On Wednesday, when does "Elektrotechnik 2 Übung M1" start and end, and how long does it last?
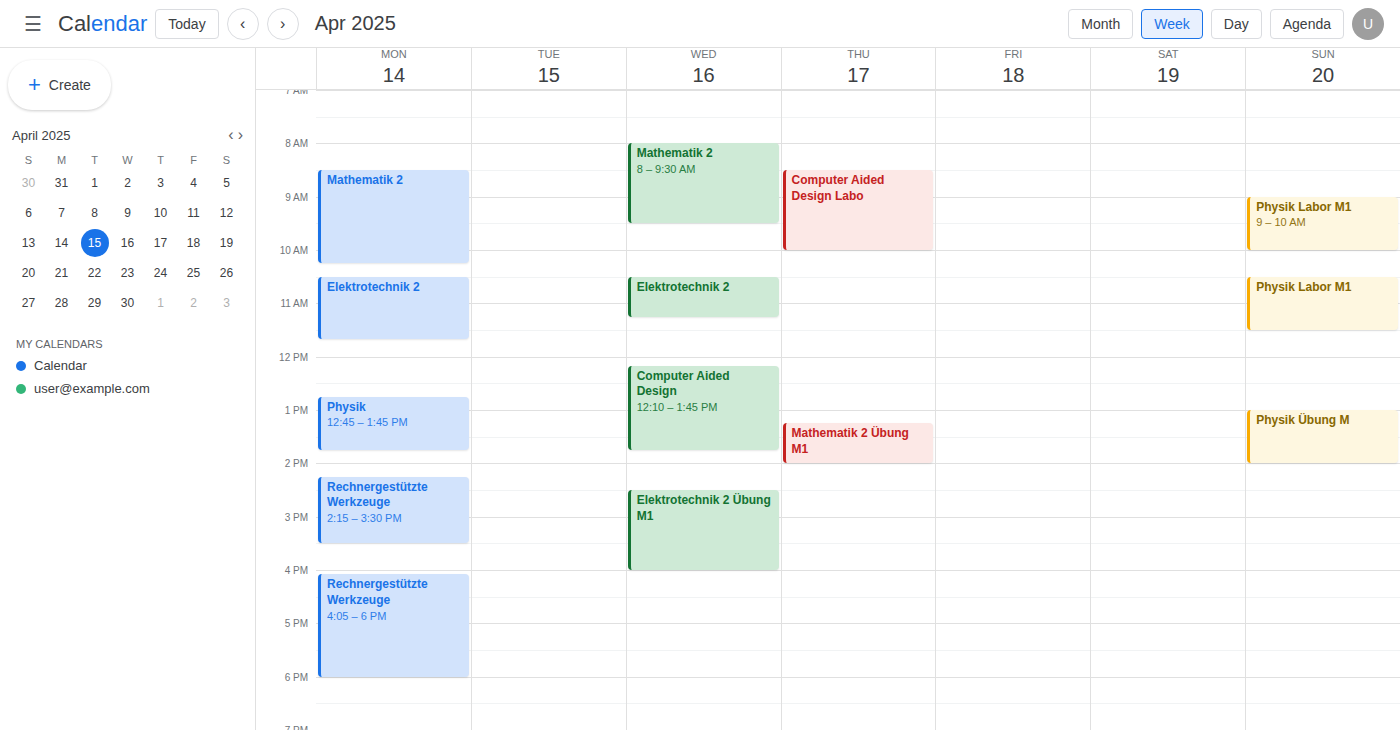
2:30 PM to 4:00 PM, 1 hour 30 minutes